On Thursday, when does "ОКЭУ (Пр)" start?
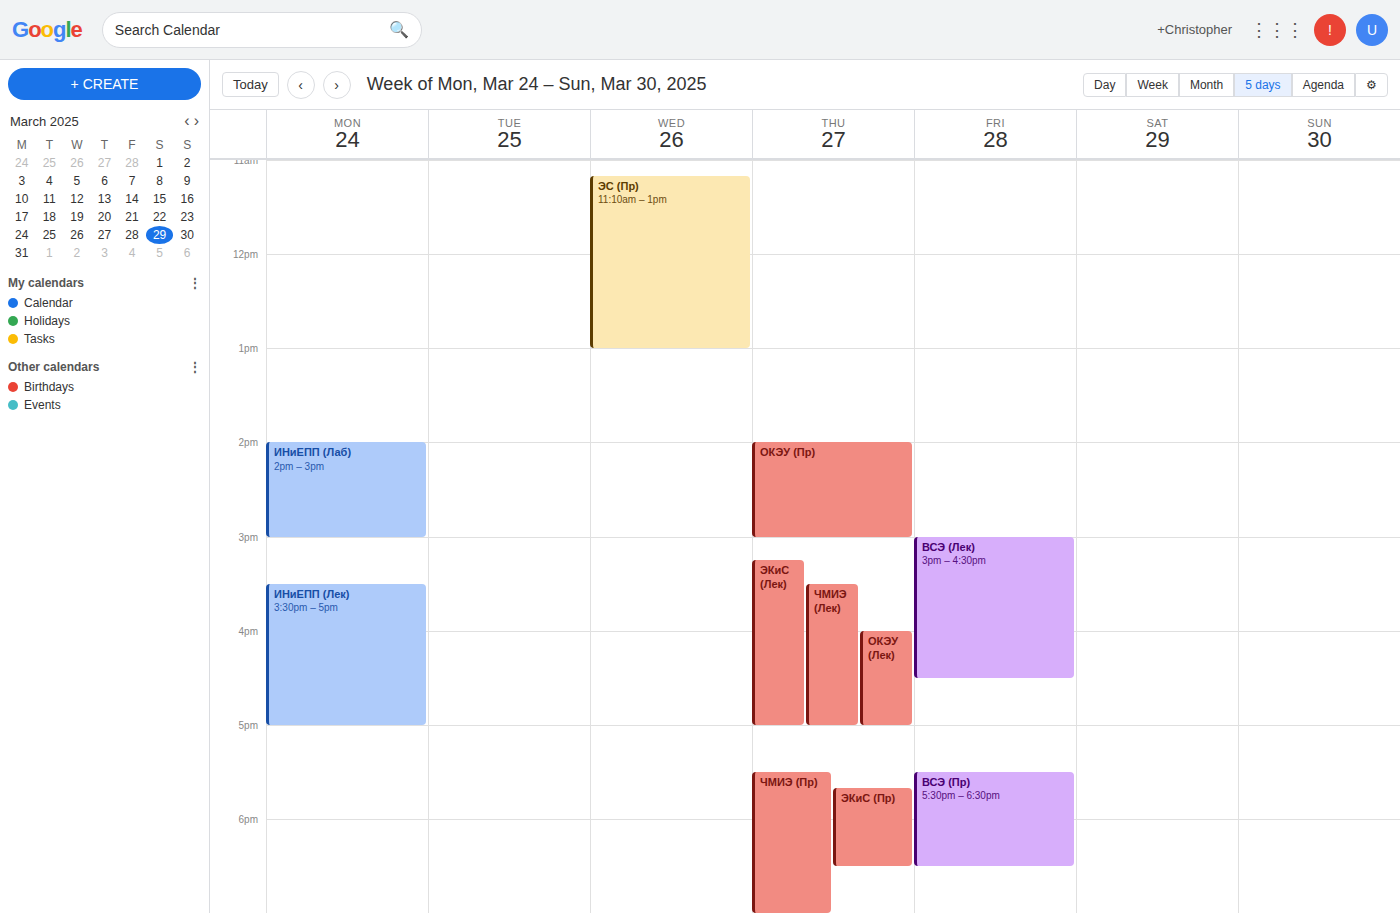
2:00 PM